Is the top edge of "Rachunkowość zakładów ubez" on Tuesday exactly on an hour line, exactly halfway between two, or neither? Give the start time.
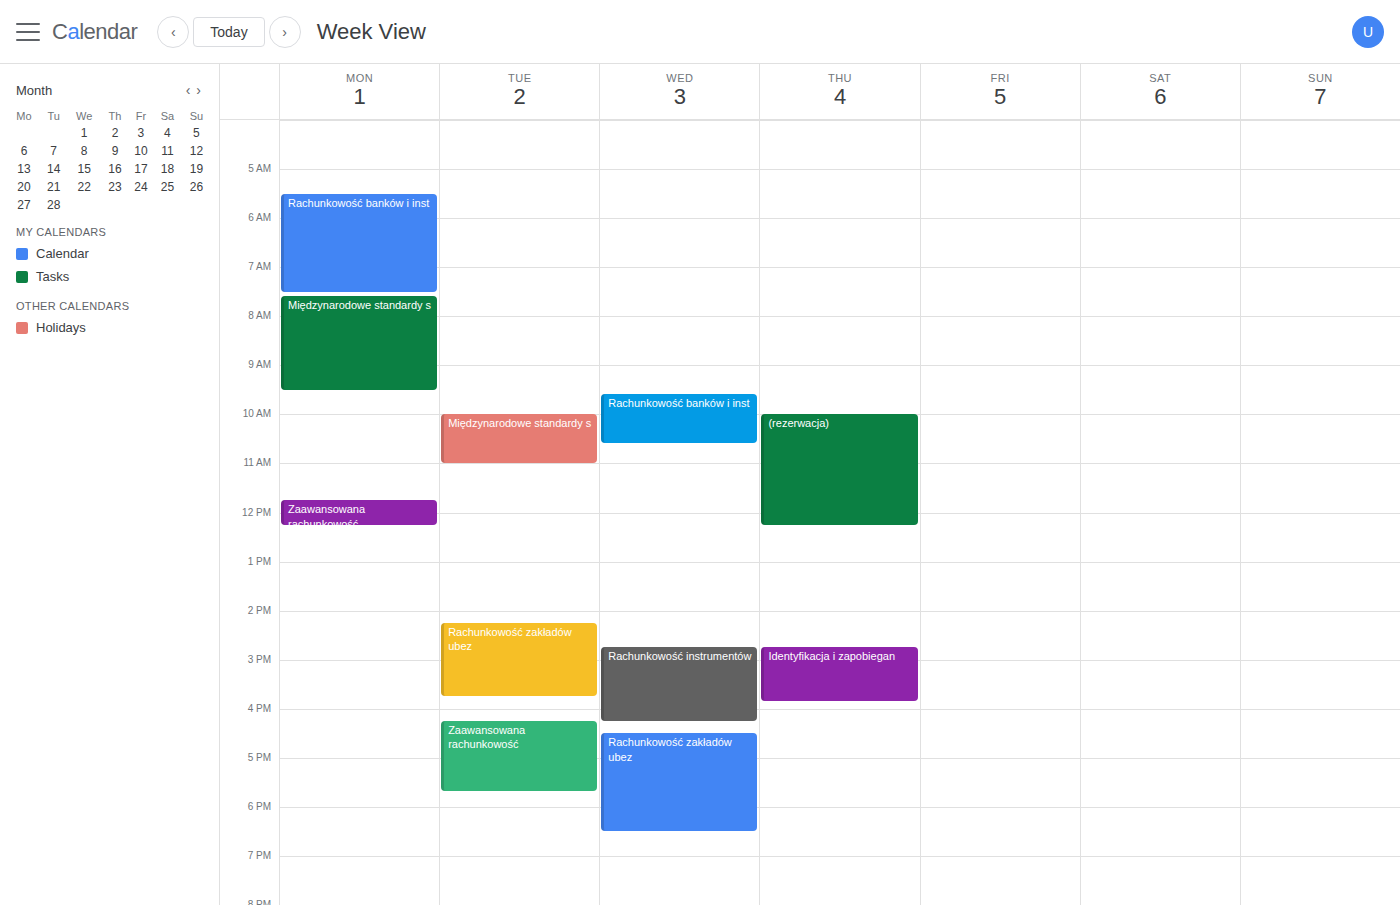
14:15 -- neither: a quarter of the way from the 14:00 line to the 15:00 line.